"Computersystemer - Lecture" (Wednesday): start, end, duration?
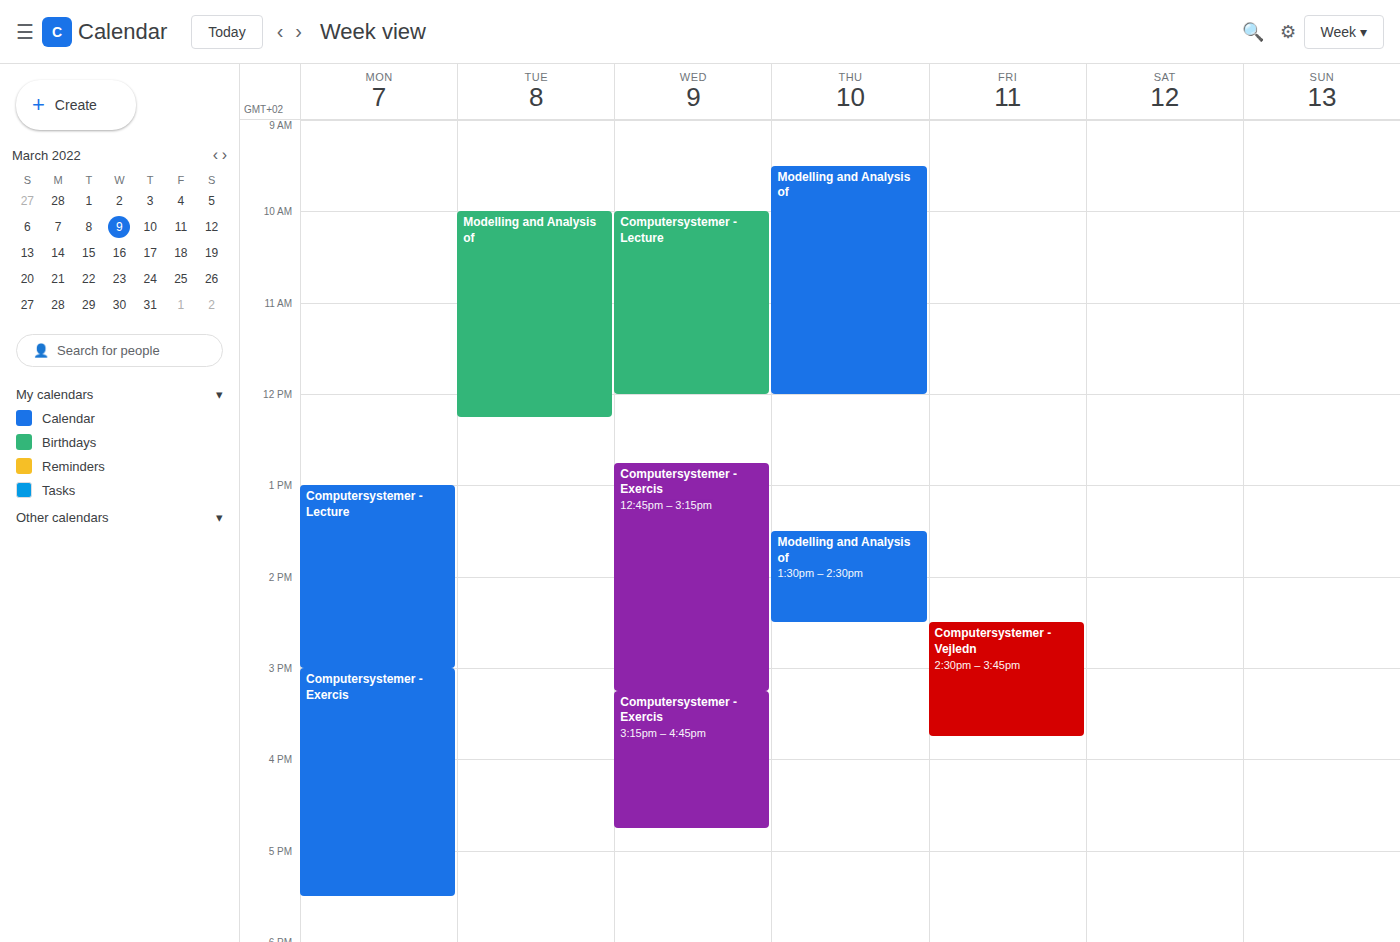
10:00 to 12:00, 2 hours